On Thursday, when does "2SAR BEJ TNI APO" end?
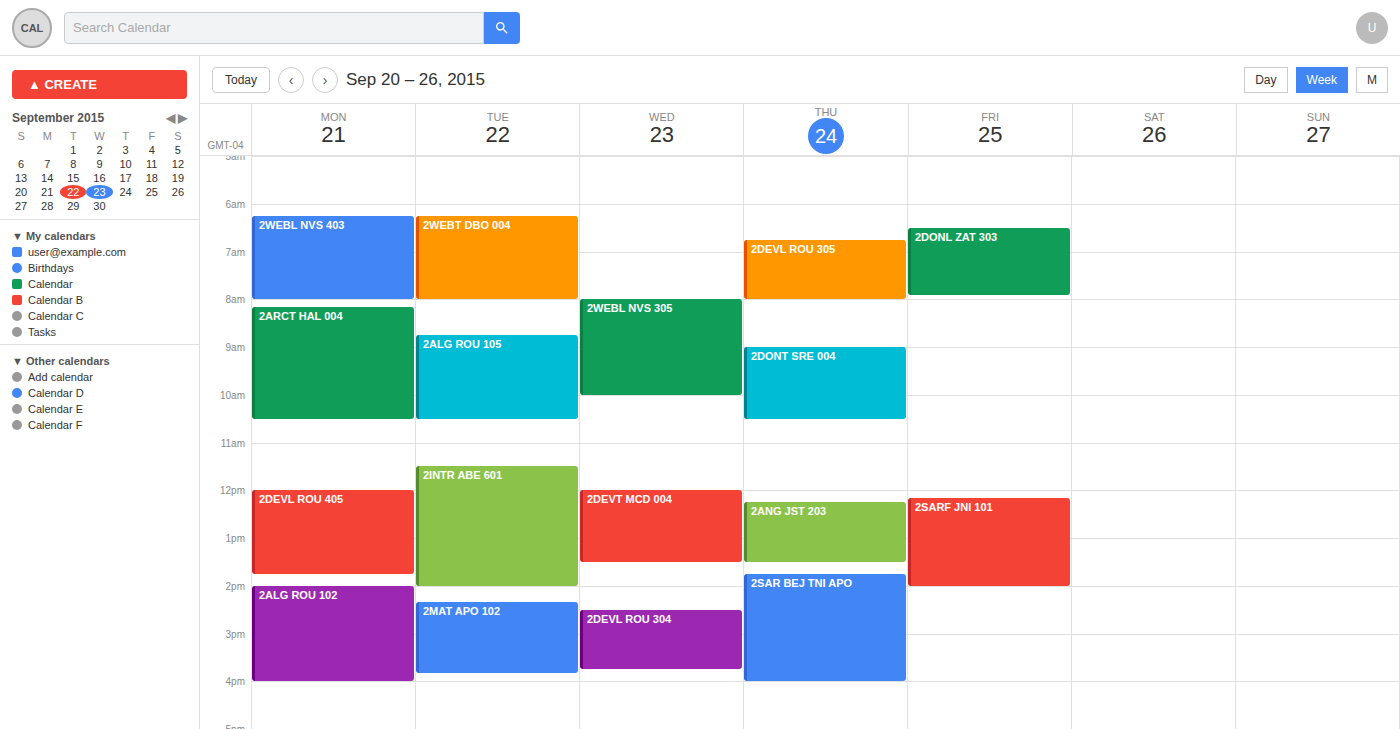
4:00 PM